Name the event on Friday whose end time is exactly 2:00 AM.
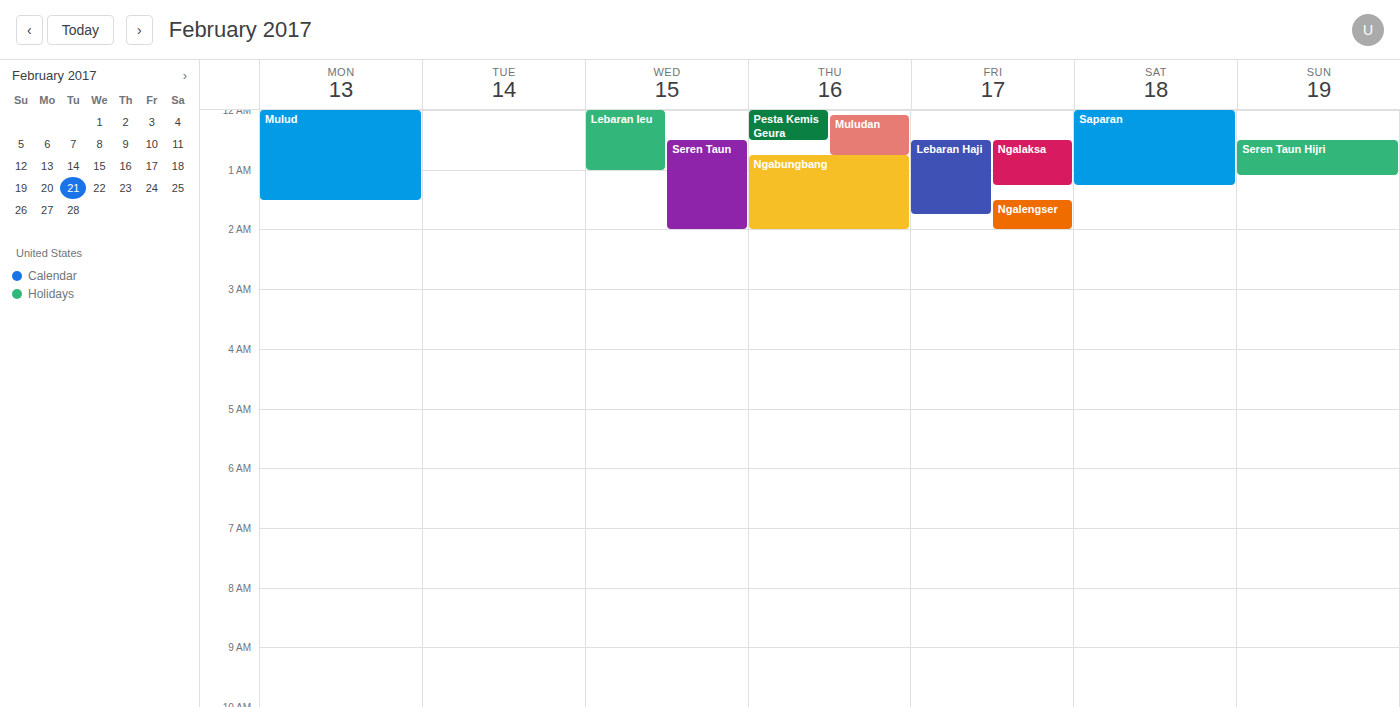
"Ngalengser"